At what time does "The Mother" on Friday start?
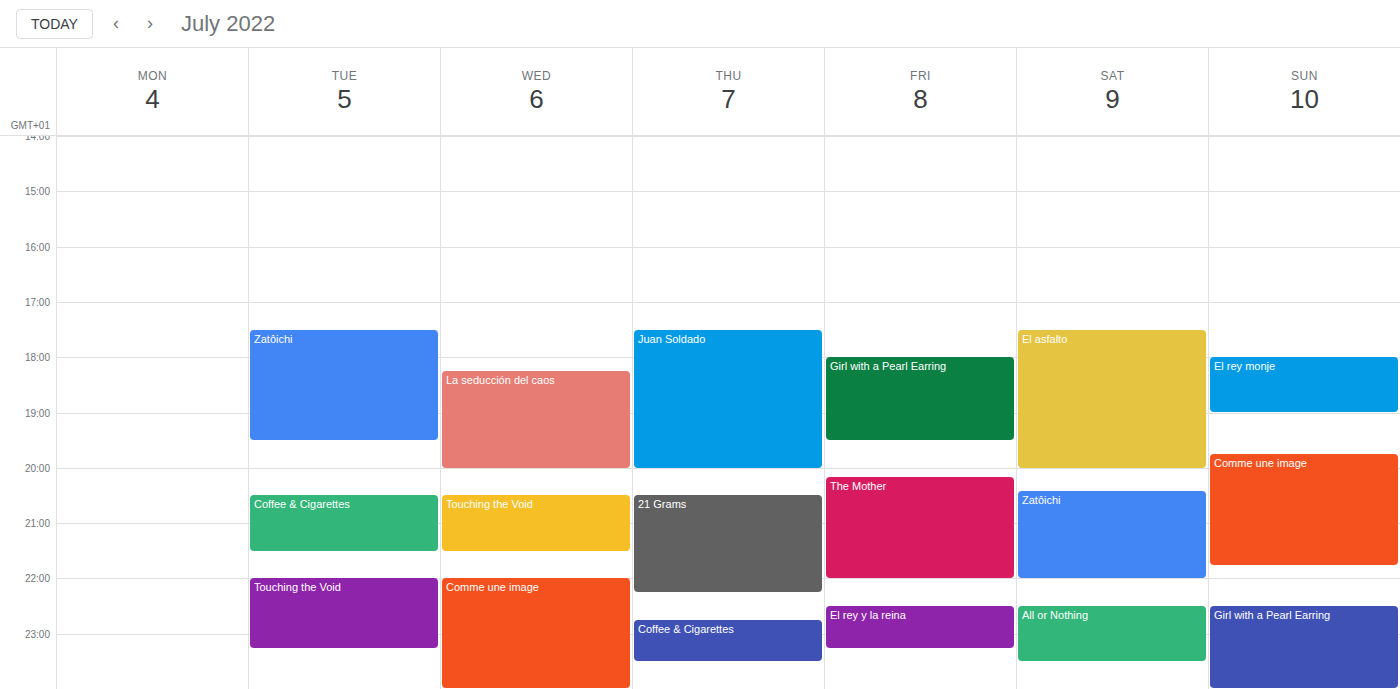
8:10 PM